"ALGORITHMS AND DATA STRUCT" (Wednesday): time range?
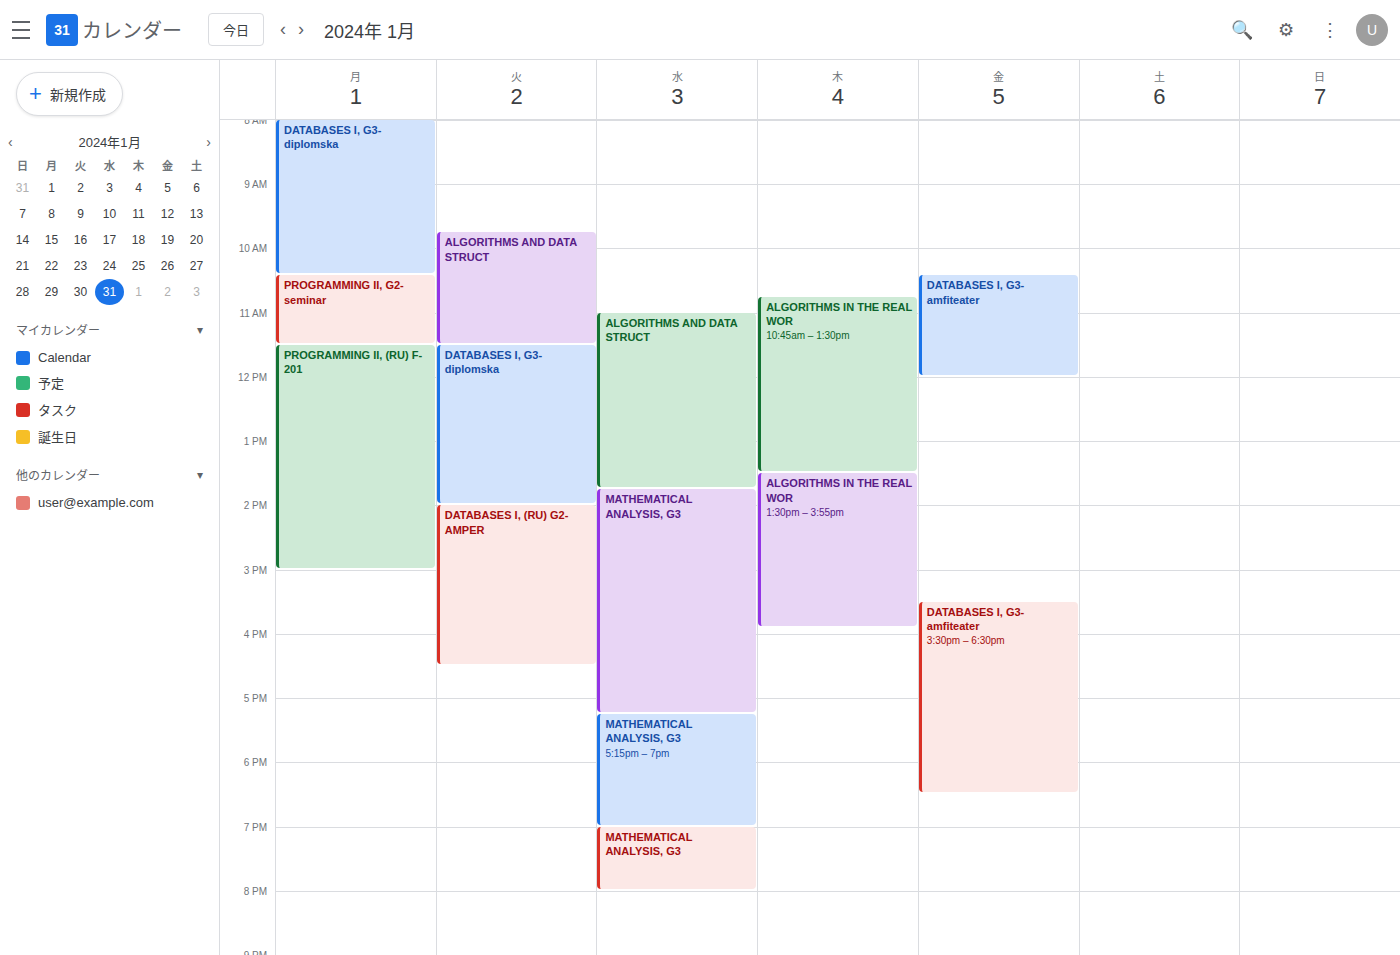
11:00 AM to 1:45 PM